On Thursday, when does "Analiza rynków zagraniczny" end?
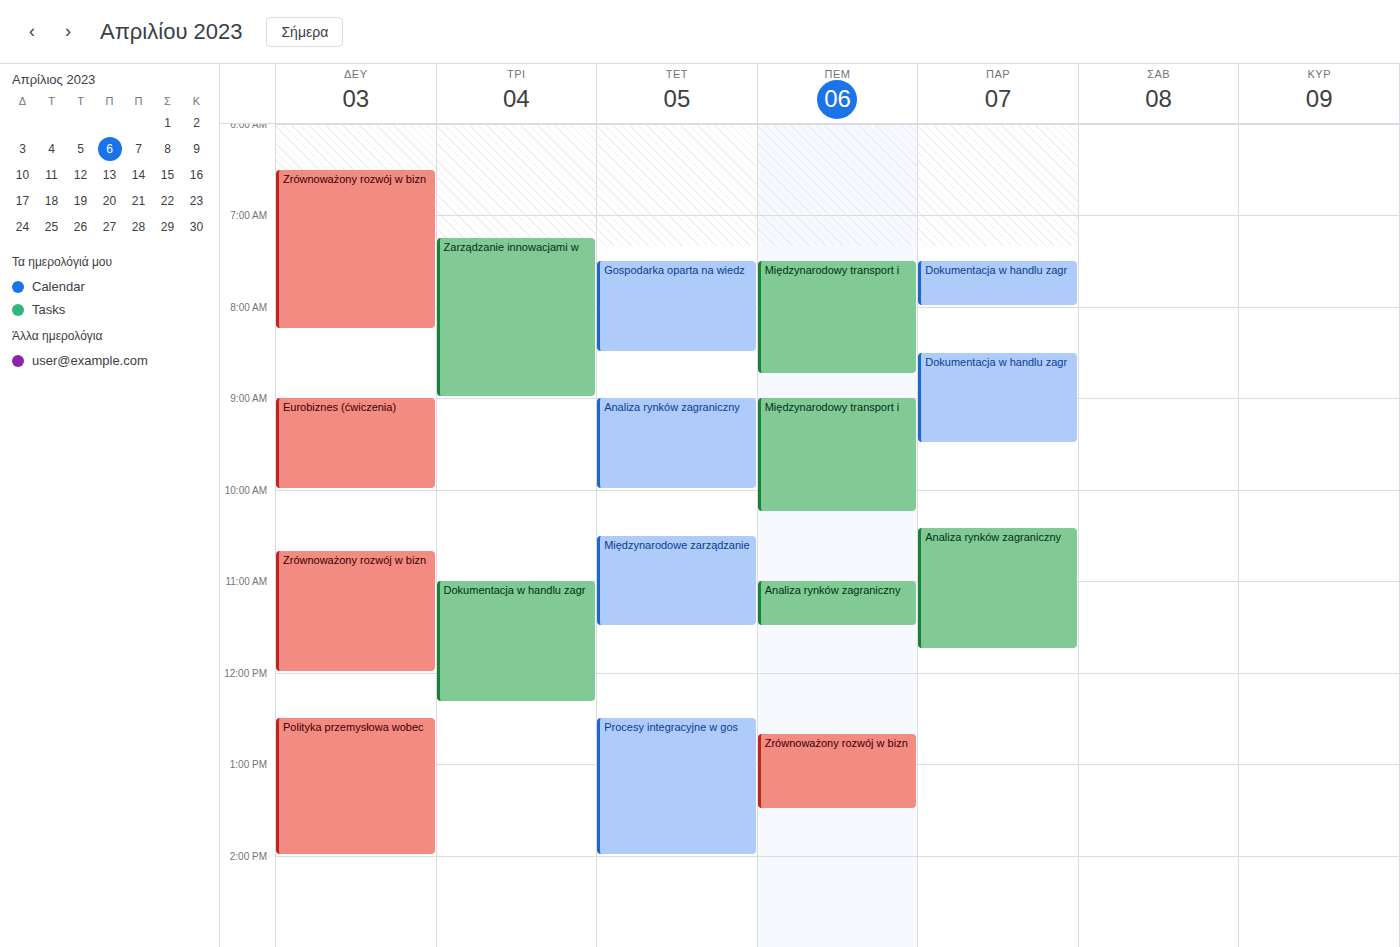
11:30